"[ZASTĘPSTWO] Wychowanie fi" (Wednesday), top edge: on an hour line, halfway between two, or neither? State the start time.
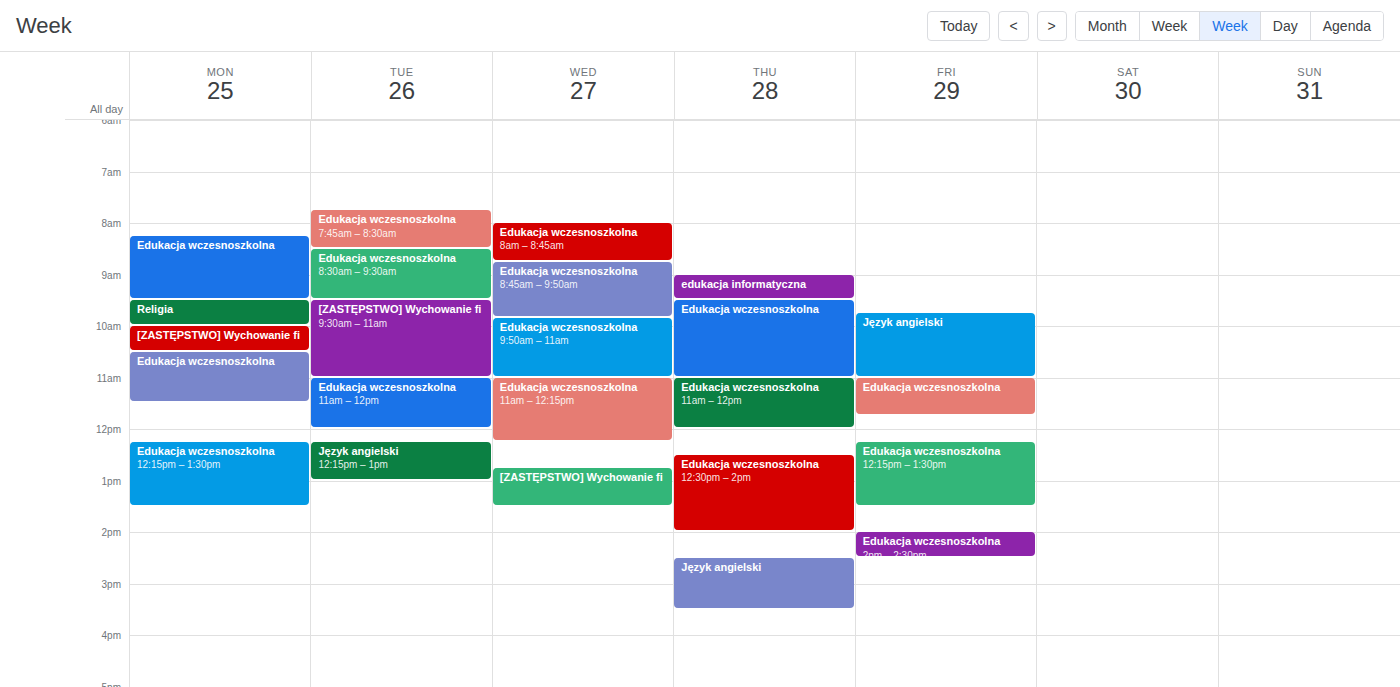
12:45 PM -- neither: three quarters of the way from the 12 PM line to the 1 PM line.